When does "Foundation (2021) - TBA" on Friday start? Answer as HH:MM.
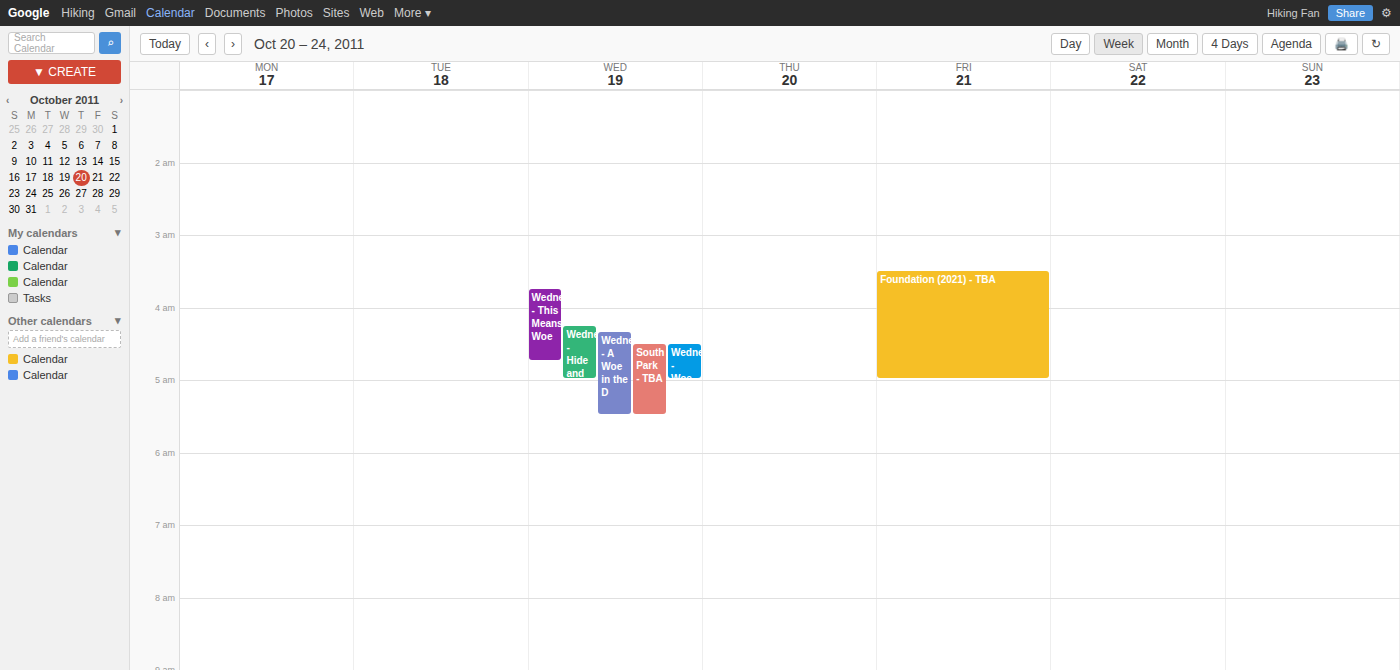
03:30